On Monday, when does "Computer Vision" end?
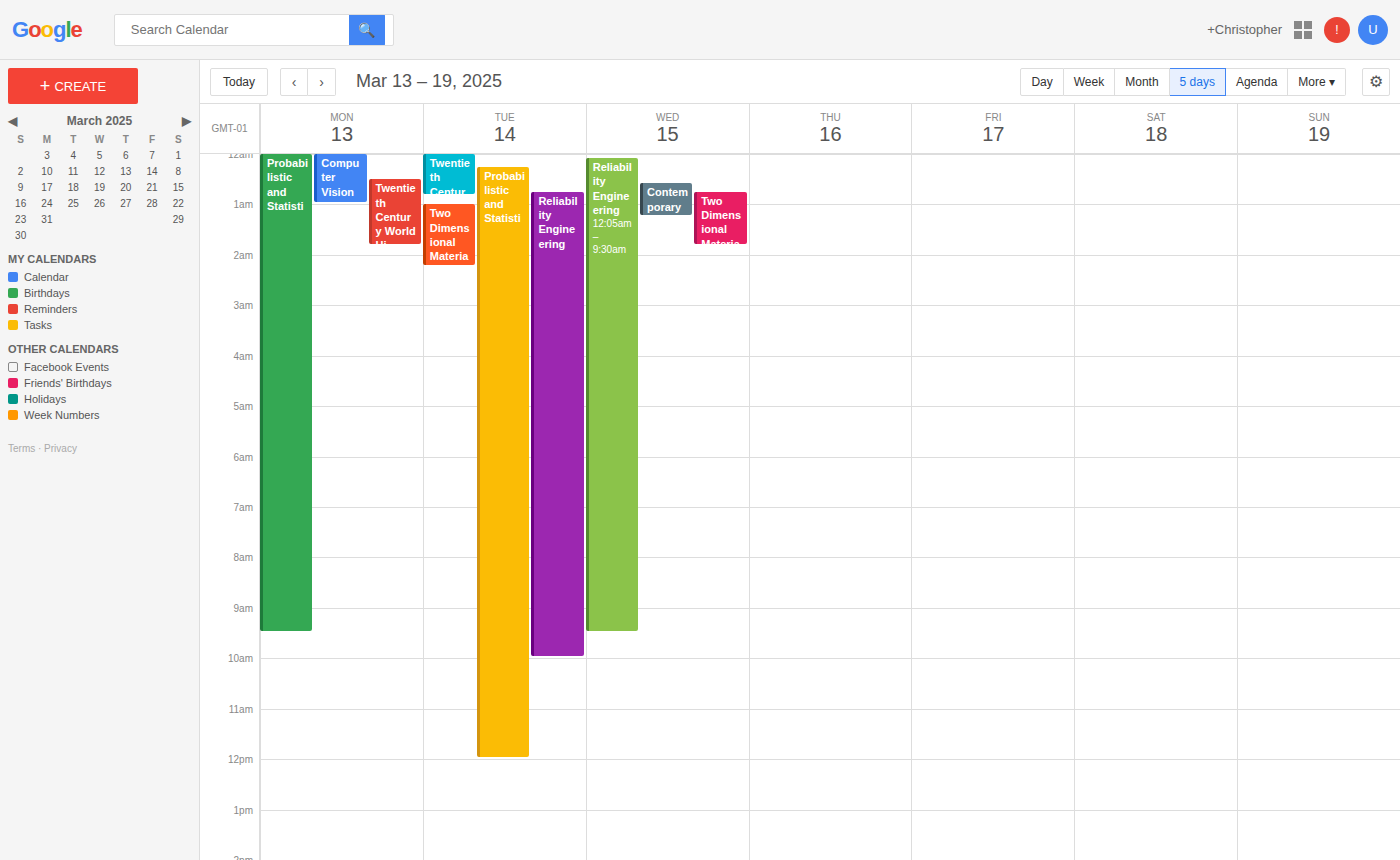
1:00 AM